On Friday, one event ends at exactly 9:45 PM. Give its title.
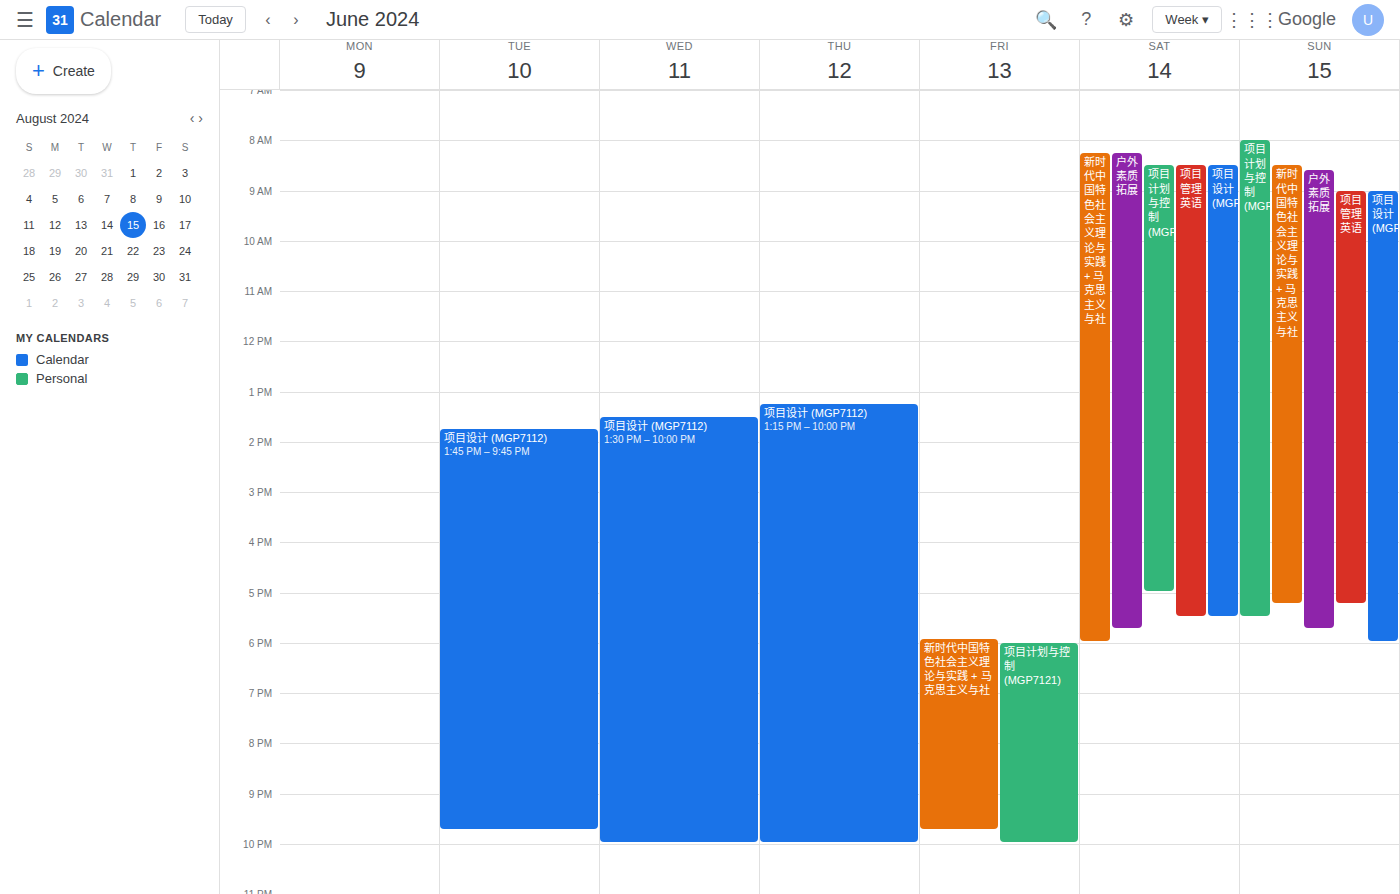
"新时代中国特色社会主义理论与实践 + 马克思主义与社"